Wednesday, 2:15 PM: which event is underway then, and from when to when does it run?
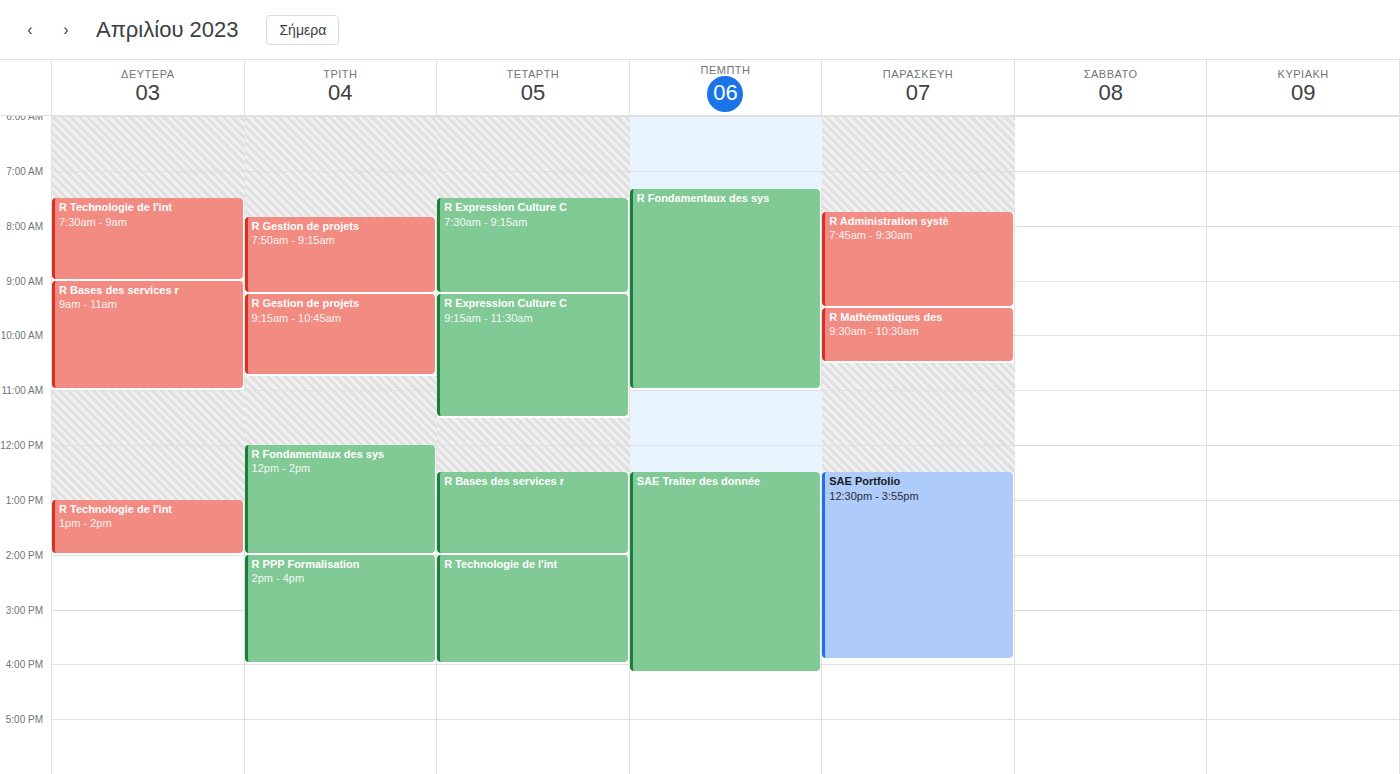
"R Technologie de l'int", 2:00 PM to 4:00 PM